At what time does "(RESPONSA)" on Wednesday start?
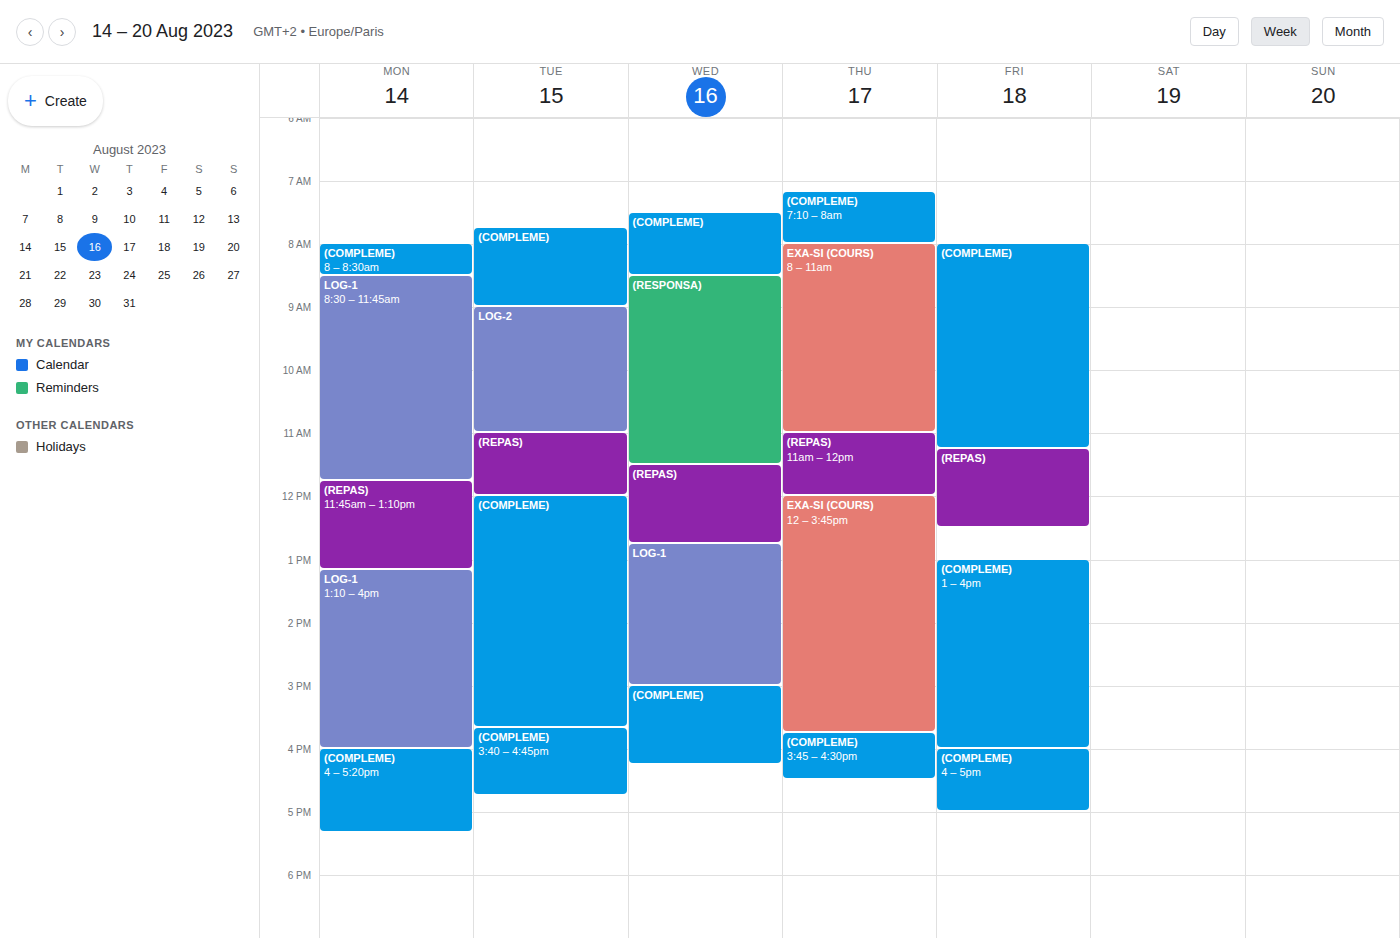
8:30 AM